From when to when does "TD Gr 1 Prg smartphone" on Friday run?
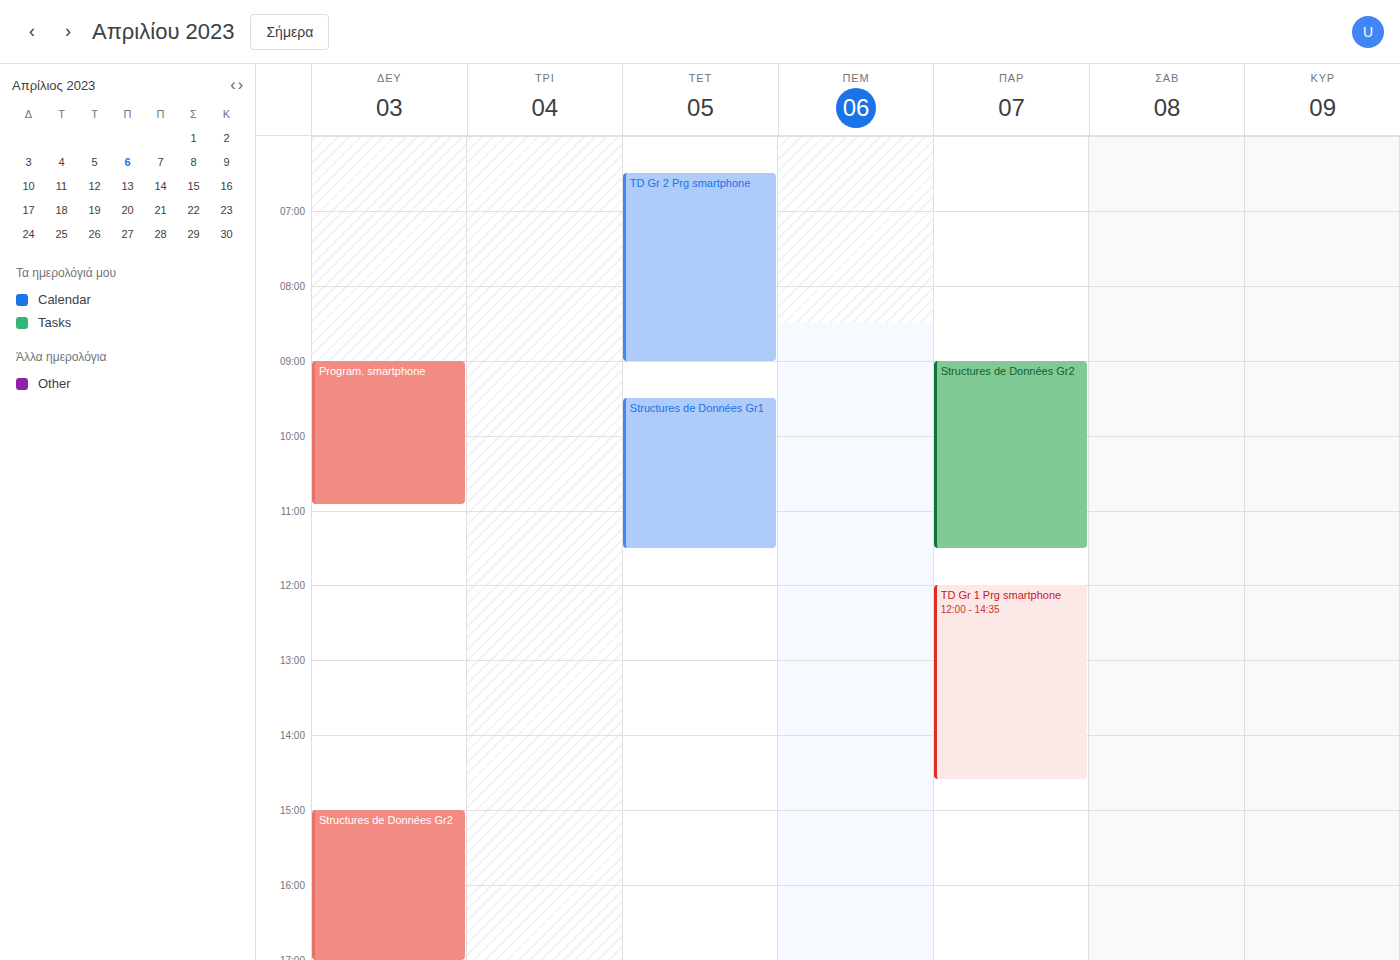
12:00 PM to 2:35 PM